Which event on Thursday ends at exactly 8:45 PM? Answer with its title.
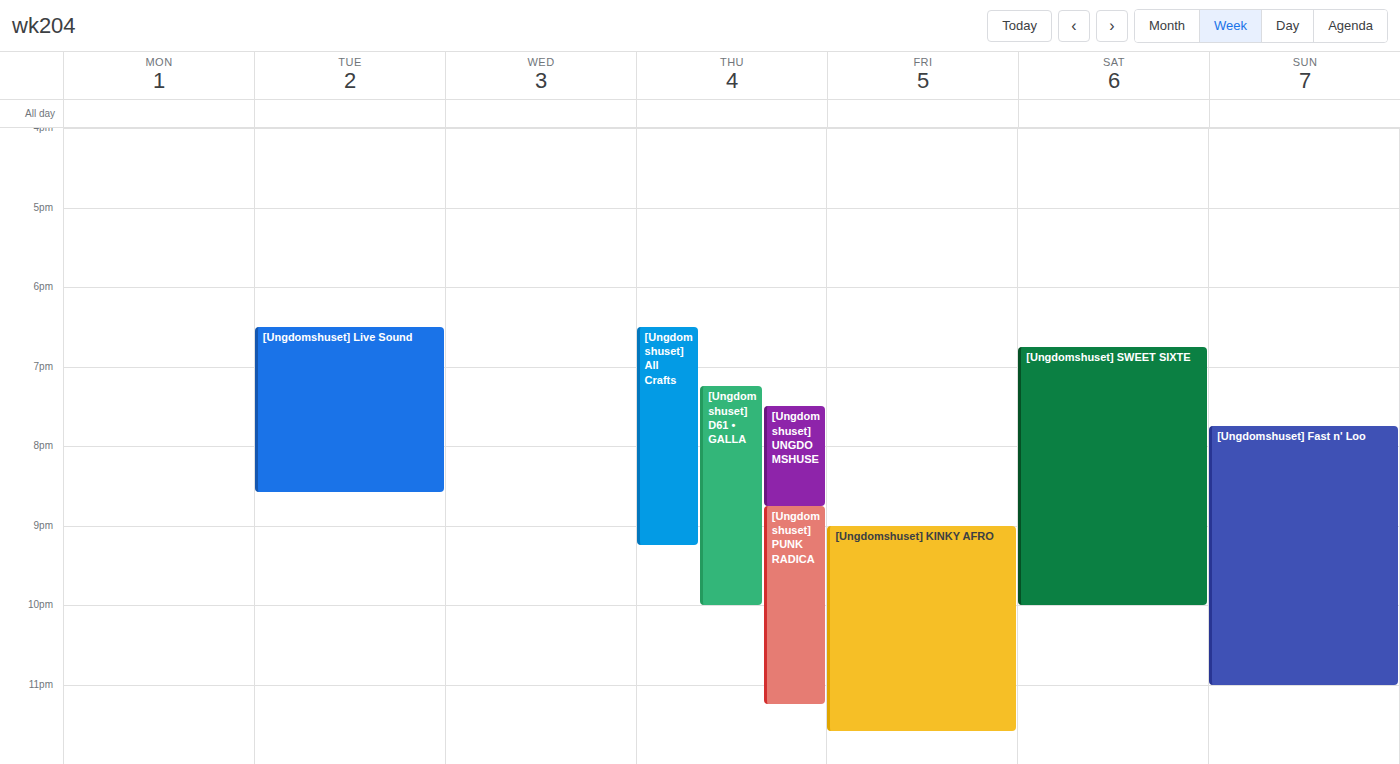
"[Ungdomshuset] UNGDOMSHUSE"